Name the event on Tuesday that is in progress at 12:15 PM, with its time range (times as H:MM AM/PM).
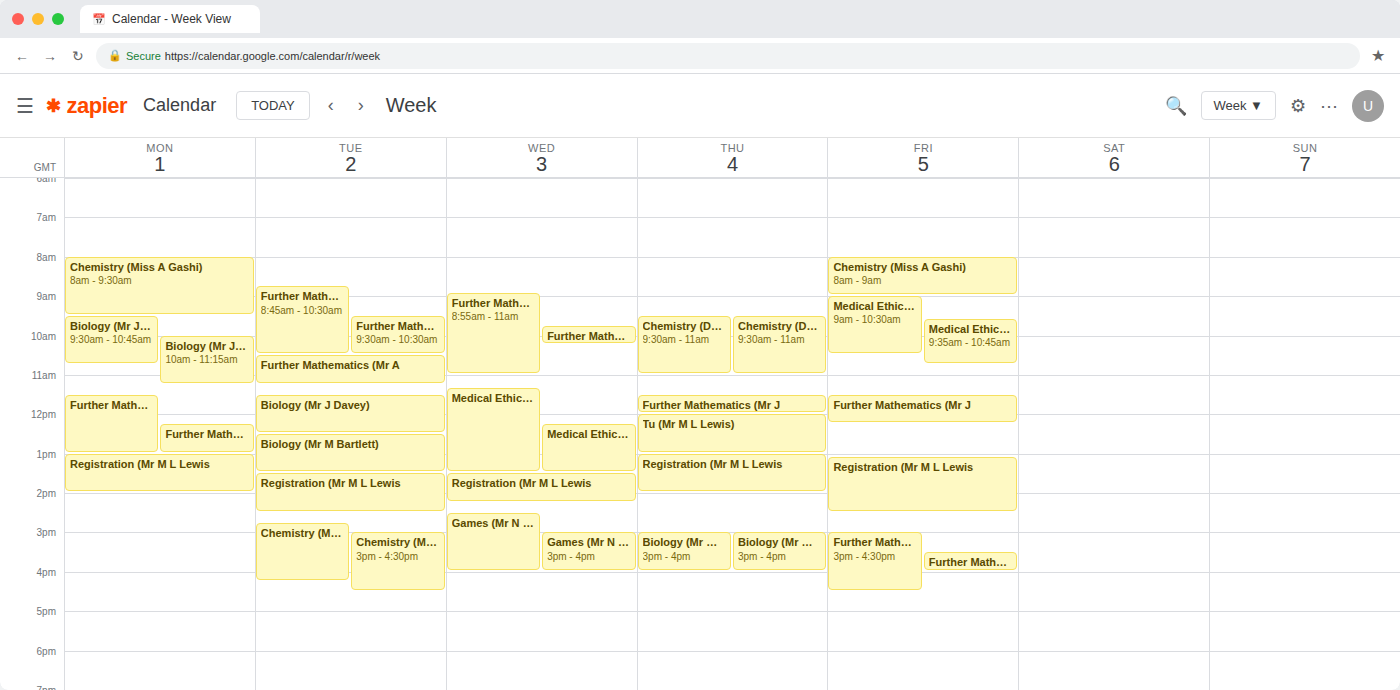
"Biology (Mr J Davey)", 11:30 AM to 12:30 PM